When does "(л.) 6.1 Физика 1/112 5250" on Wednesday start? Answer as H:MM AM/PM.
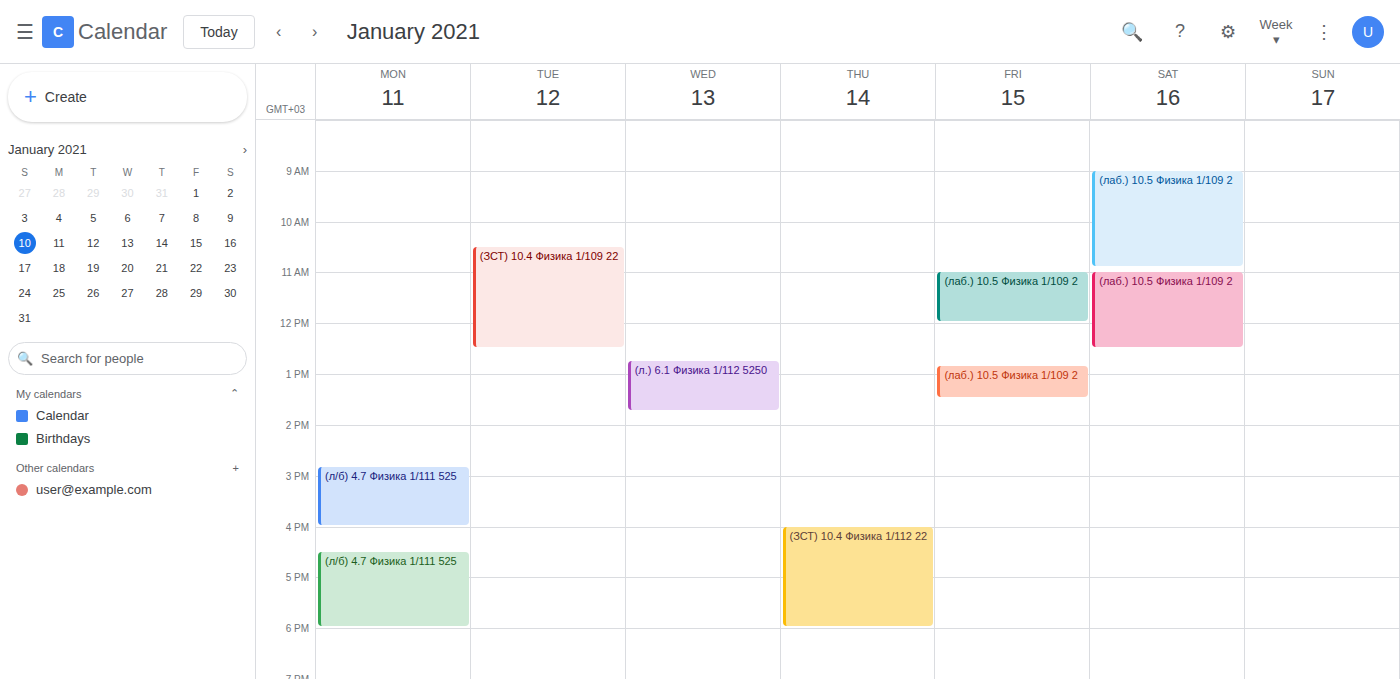
12:45 PM